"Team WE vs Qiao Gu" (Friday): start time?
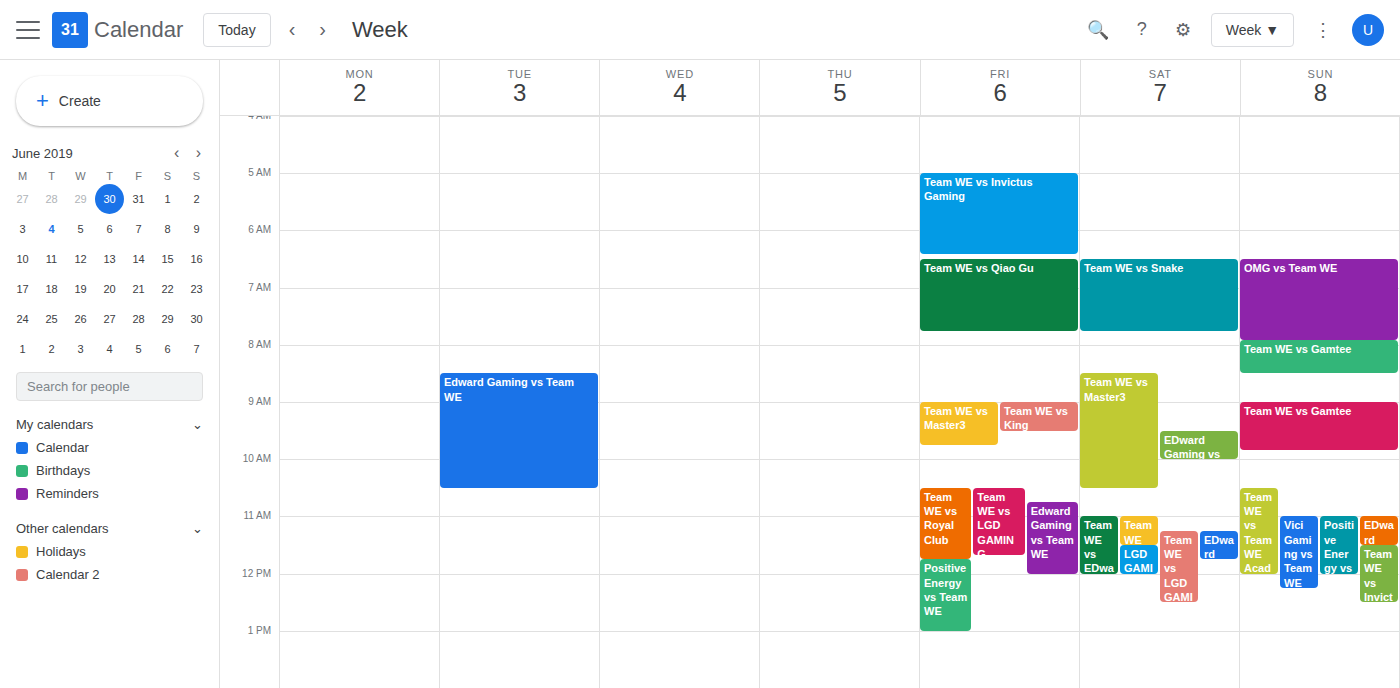
6:30 AM